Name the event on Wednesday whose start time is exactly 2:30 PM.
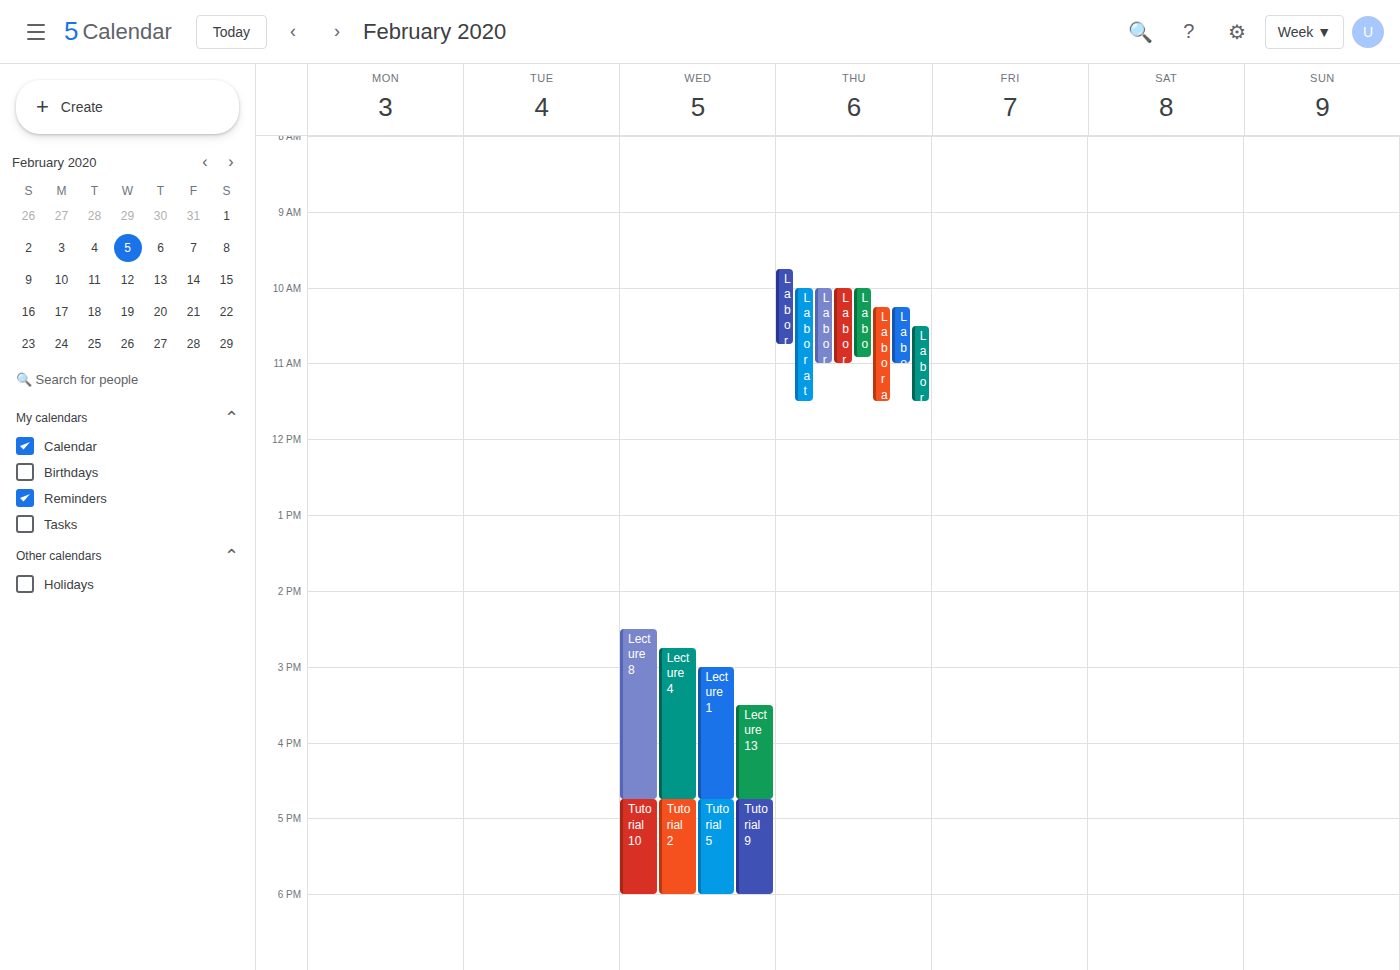
"Lecture 8"